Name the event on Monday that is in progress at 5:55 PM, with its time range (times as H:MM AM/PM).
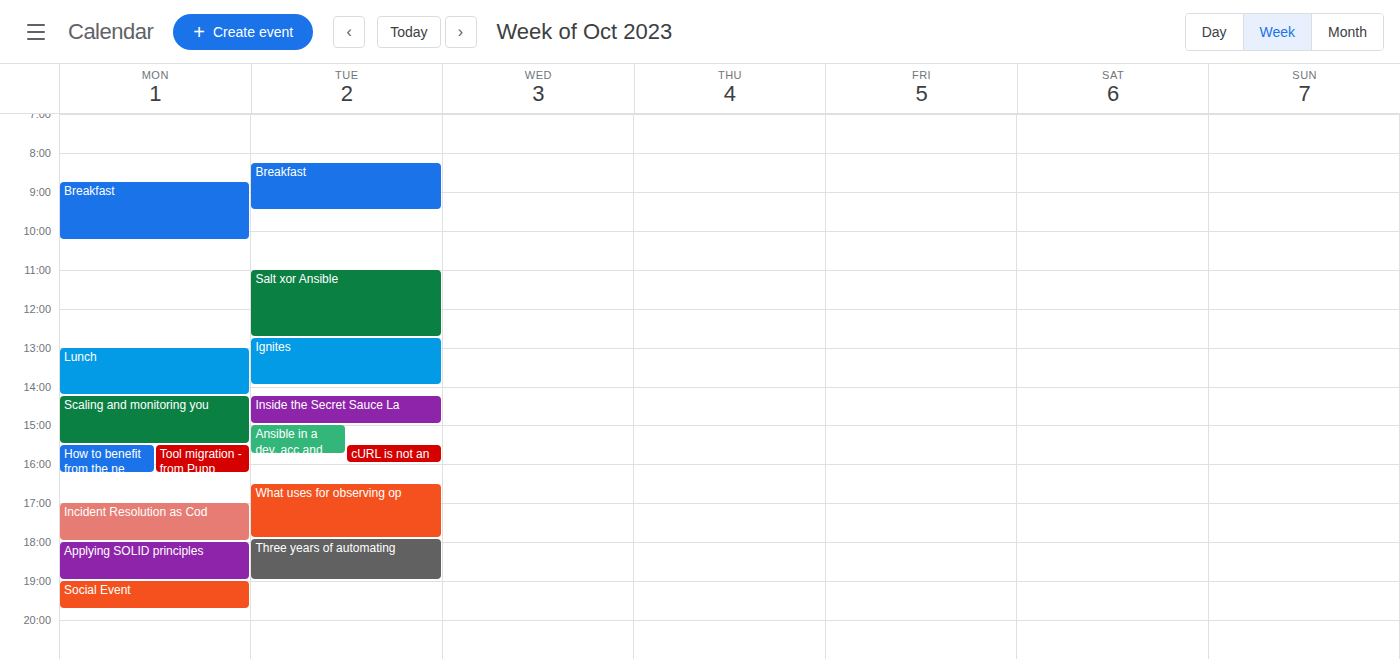
"Incident Resolution as Cod", 5:00 PM to 6:00 PM